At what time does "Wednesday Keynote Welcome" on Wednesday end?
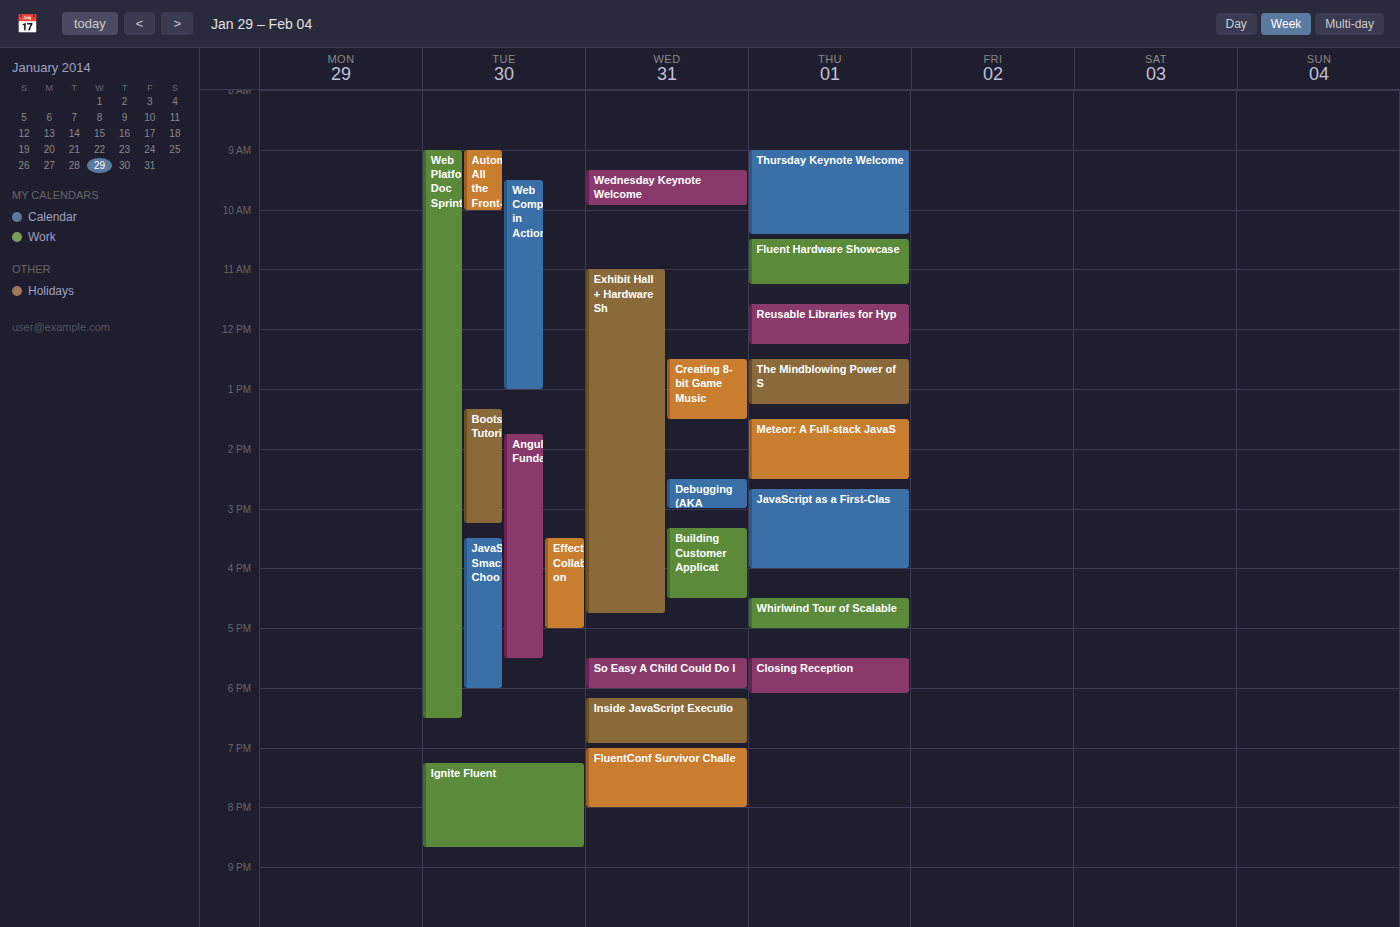
9:55 AM